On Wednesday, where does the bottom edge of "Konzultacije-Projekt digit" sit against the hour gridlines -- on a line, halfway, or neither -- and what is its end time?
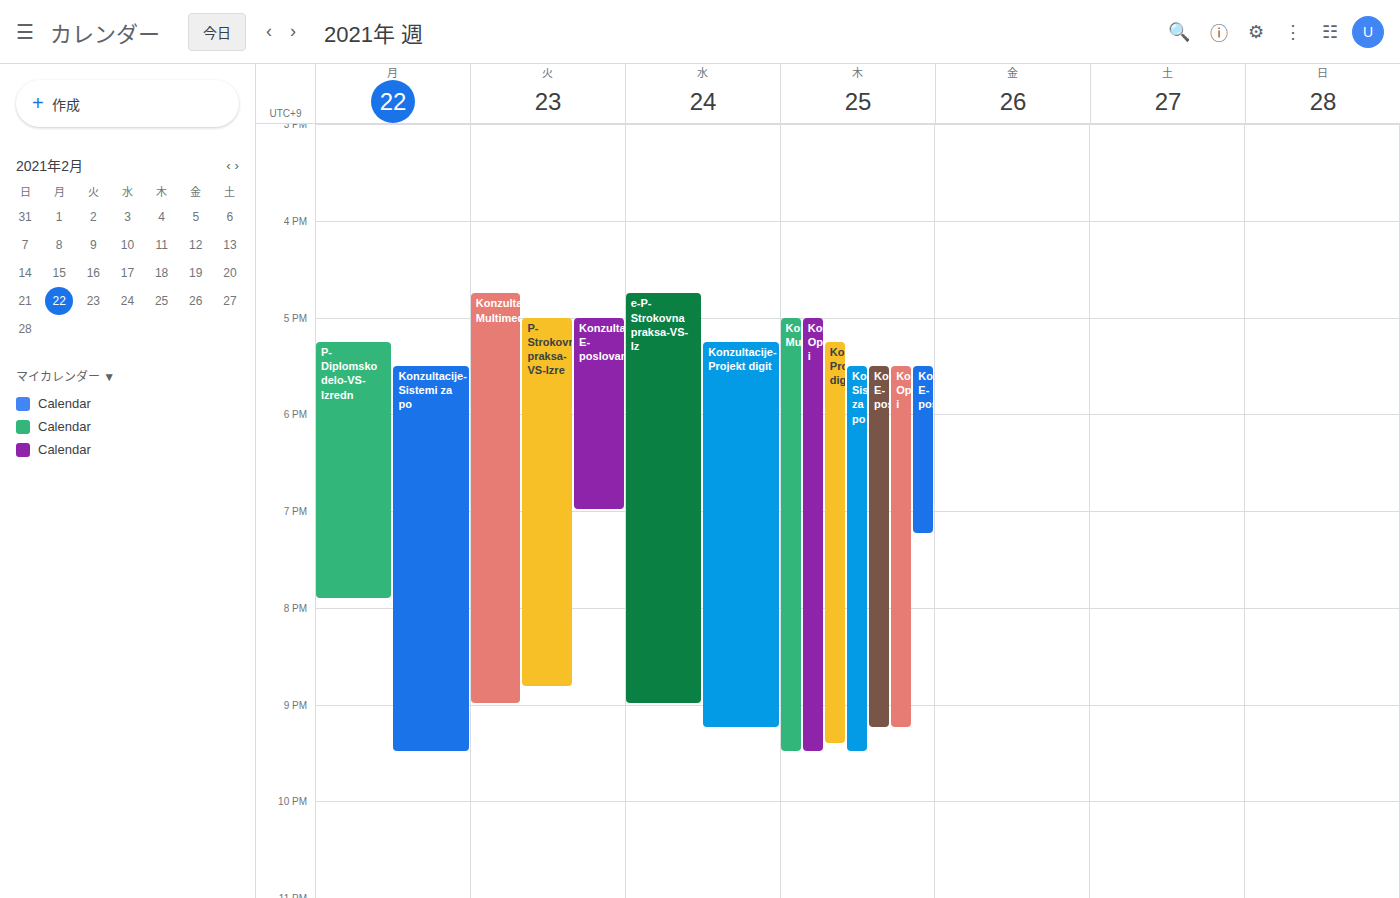
9:15 PM -- neither: a quarter of the way from the 9 PM line to the 10 PM line.